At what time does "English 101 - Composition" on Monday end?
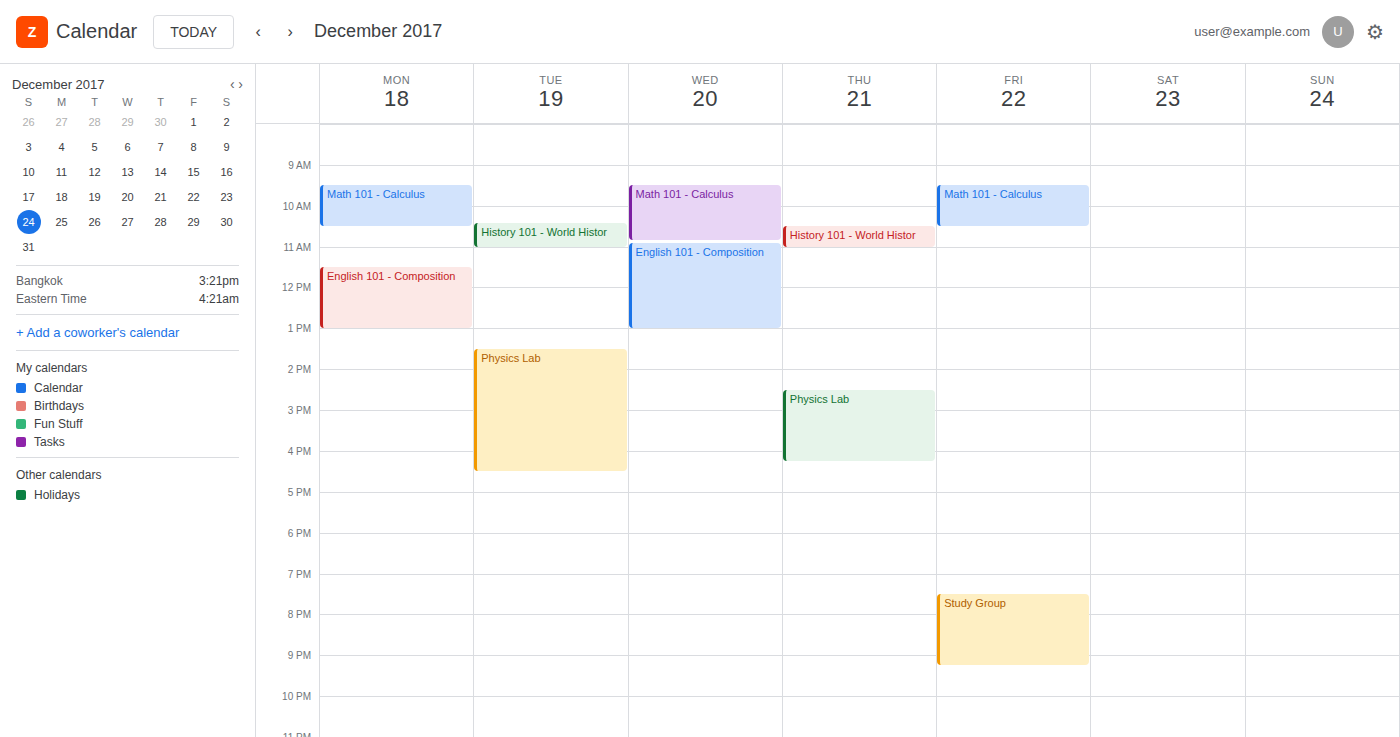
1:00 PM